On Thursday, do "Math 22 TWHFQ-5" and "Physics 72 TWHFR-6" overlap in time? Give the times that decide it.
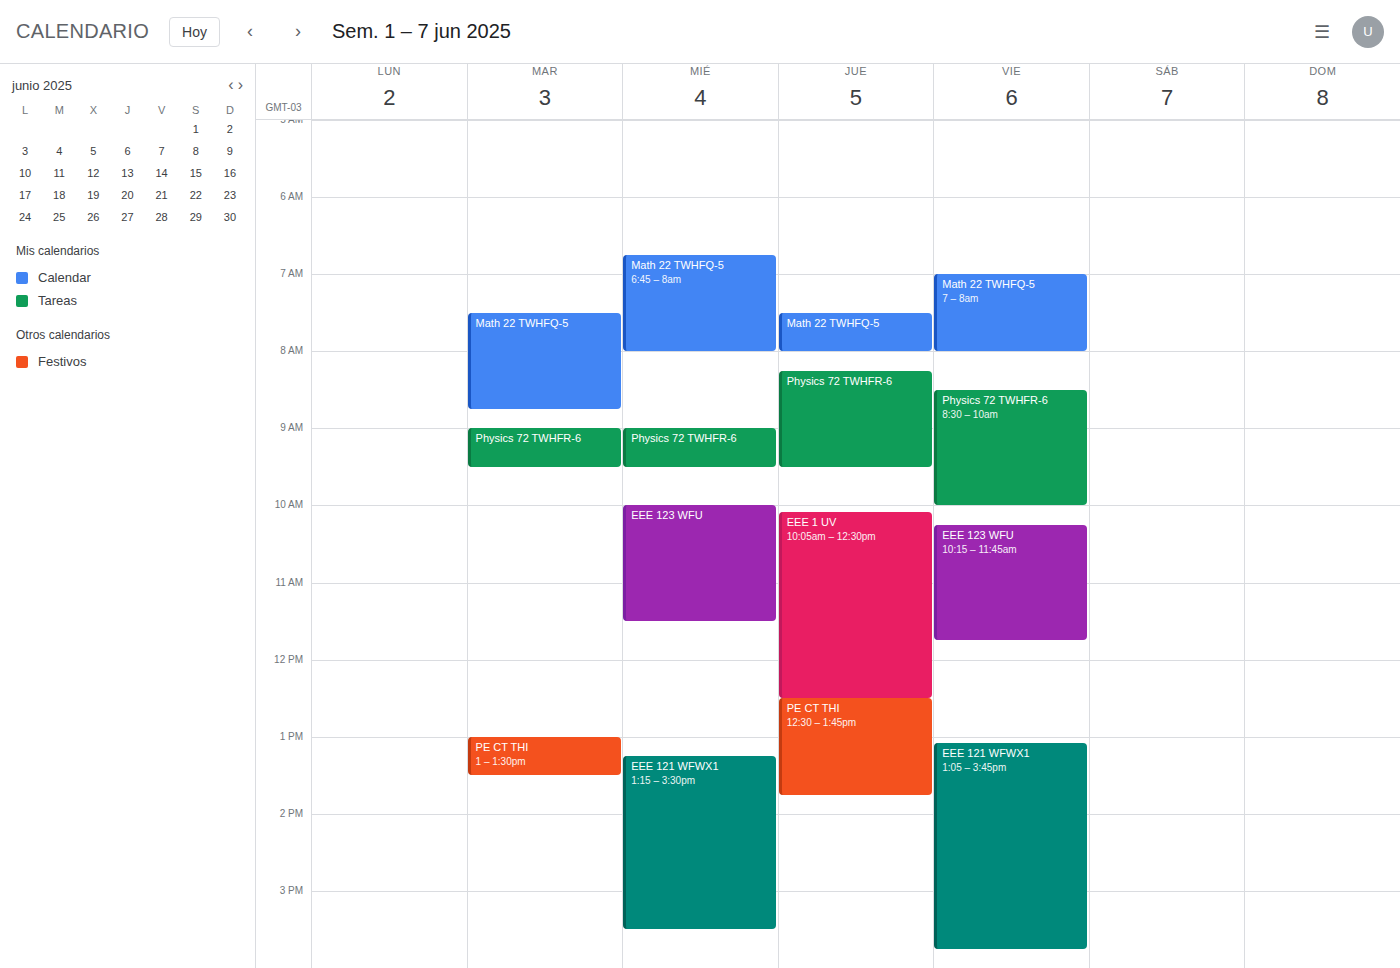
"Math 22 TWHFQ-5" ends at 8:00 AM and "Physics 72 TWHFR-6" starts at 8:15 AM -- no overlap.